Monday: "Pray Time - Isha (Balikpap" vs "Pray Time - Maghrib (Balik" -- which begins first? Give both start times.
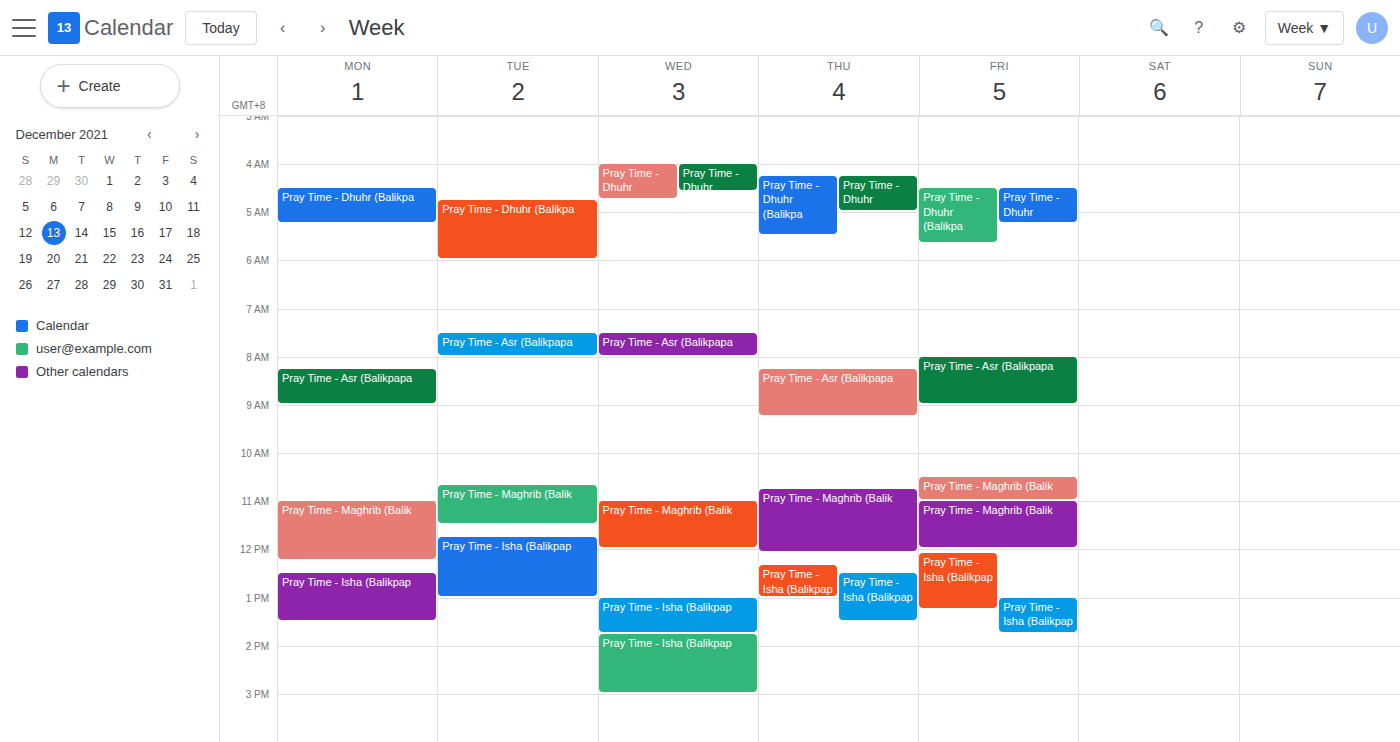
"Pray Time - Maghrib (Balik" 11:00; "Pray Time - Isha (Balikpap" 12:30.